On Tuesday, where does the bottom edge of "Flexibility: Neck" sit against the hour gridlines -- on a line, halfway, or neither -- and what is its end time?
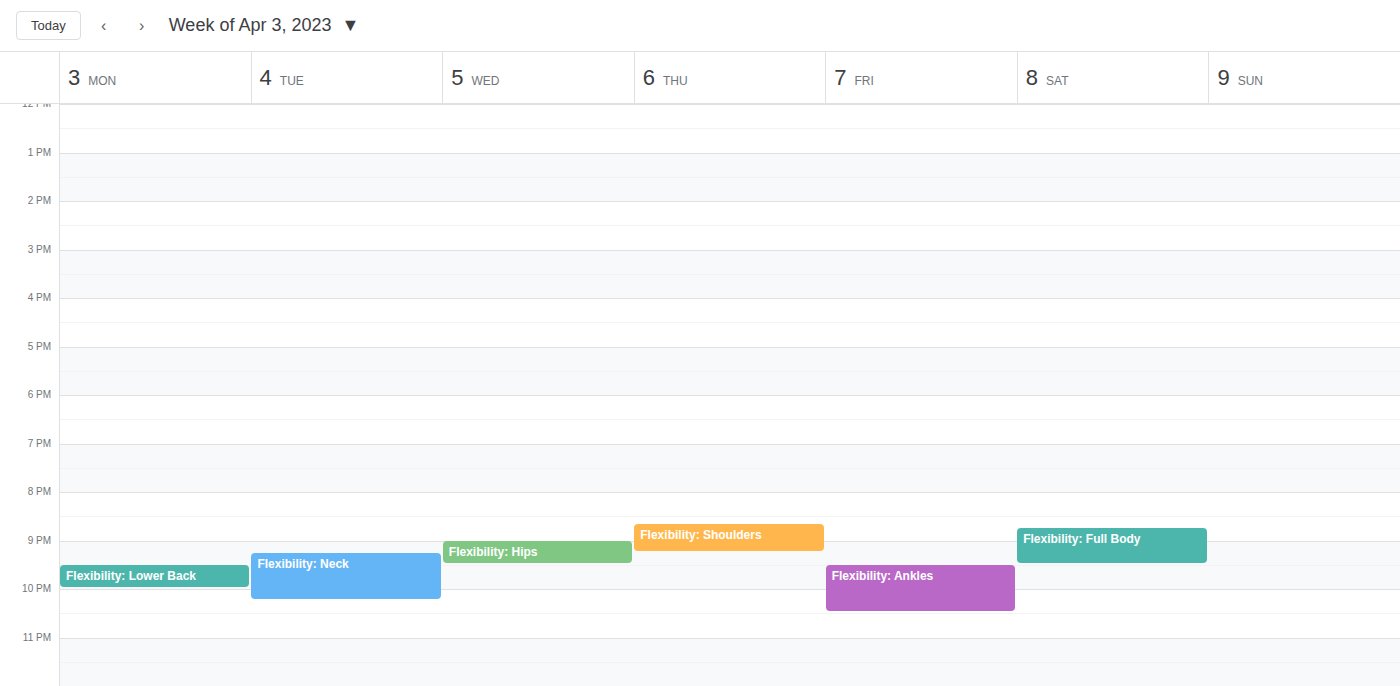
10:15 PM -- neither: a quarter of the way from the 10 PM line to the 11 PM line.